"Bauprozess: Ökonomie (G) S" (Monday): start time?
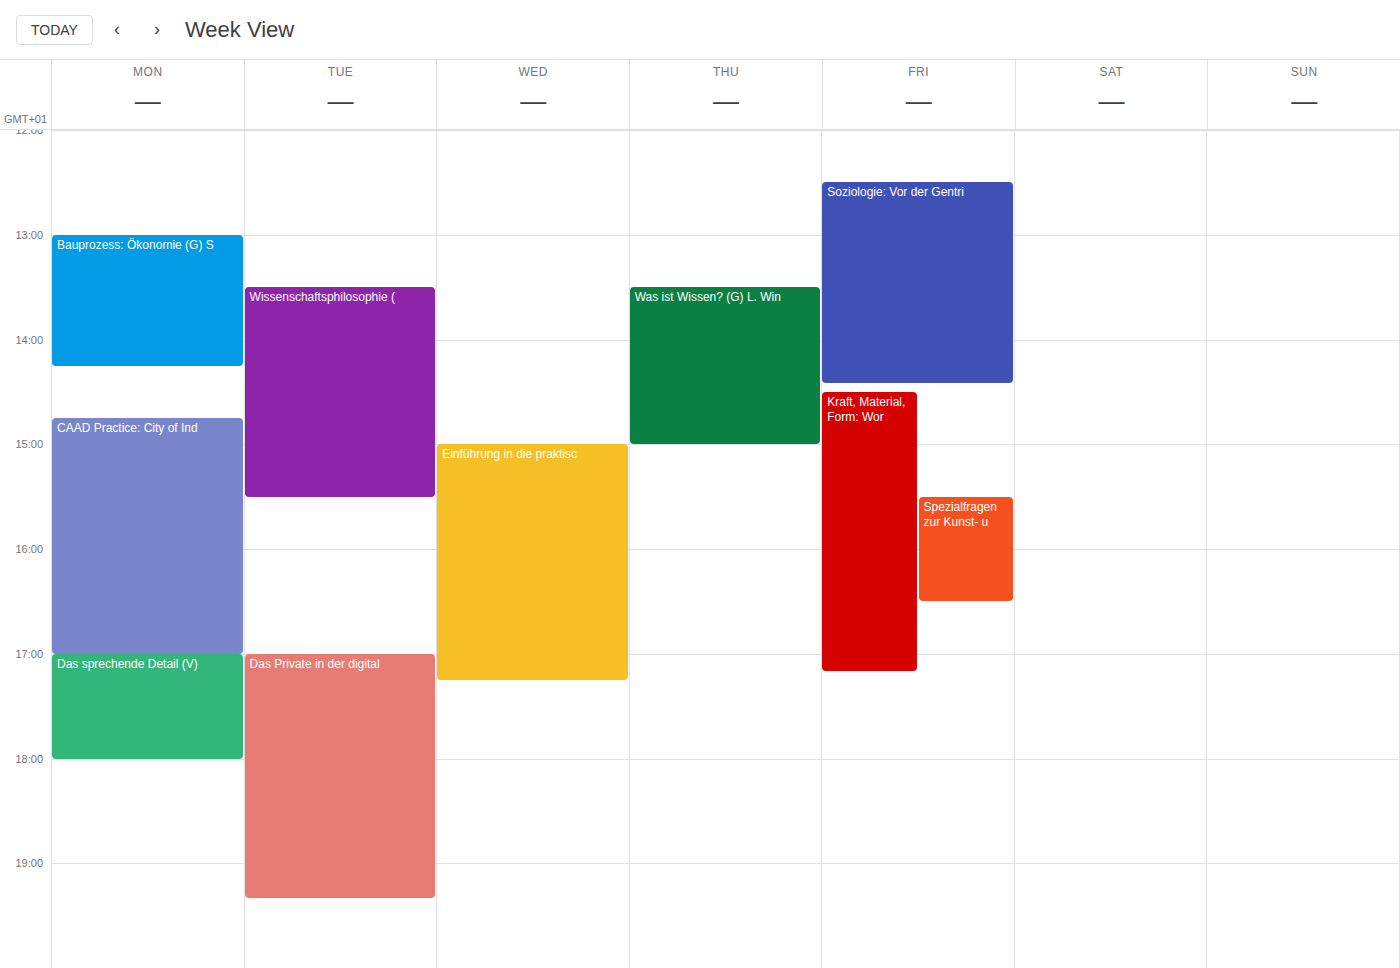
1:00 PM